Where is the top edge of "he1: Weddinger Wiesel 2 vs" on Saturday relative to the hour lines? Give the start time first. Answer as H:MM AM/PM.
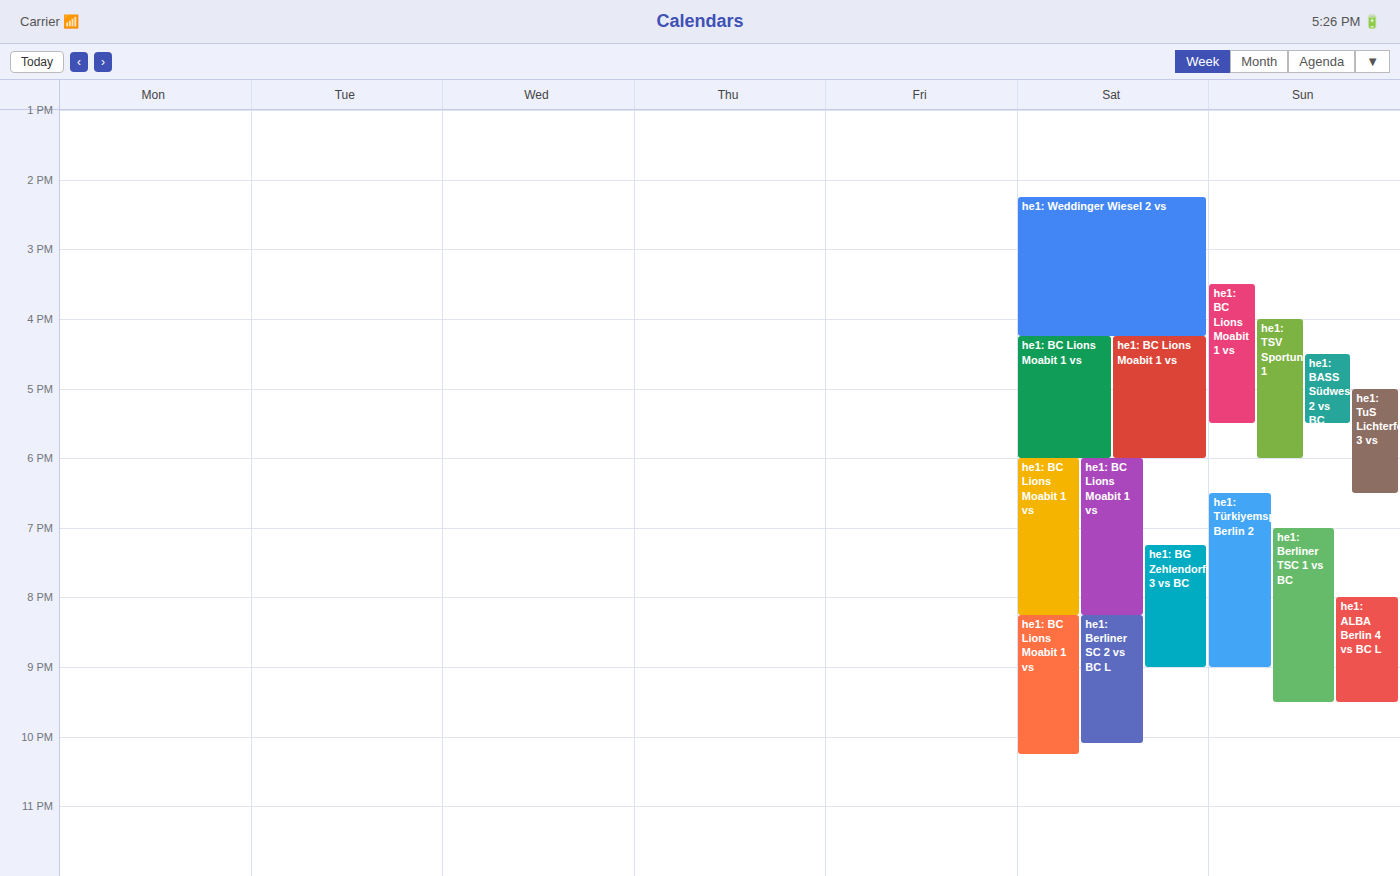
2:15 PM -- neither: a quarter of the way from the 2 PM line to the 3 PM line.